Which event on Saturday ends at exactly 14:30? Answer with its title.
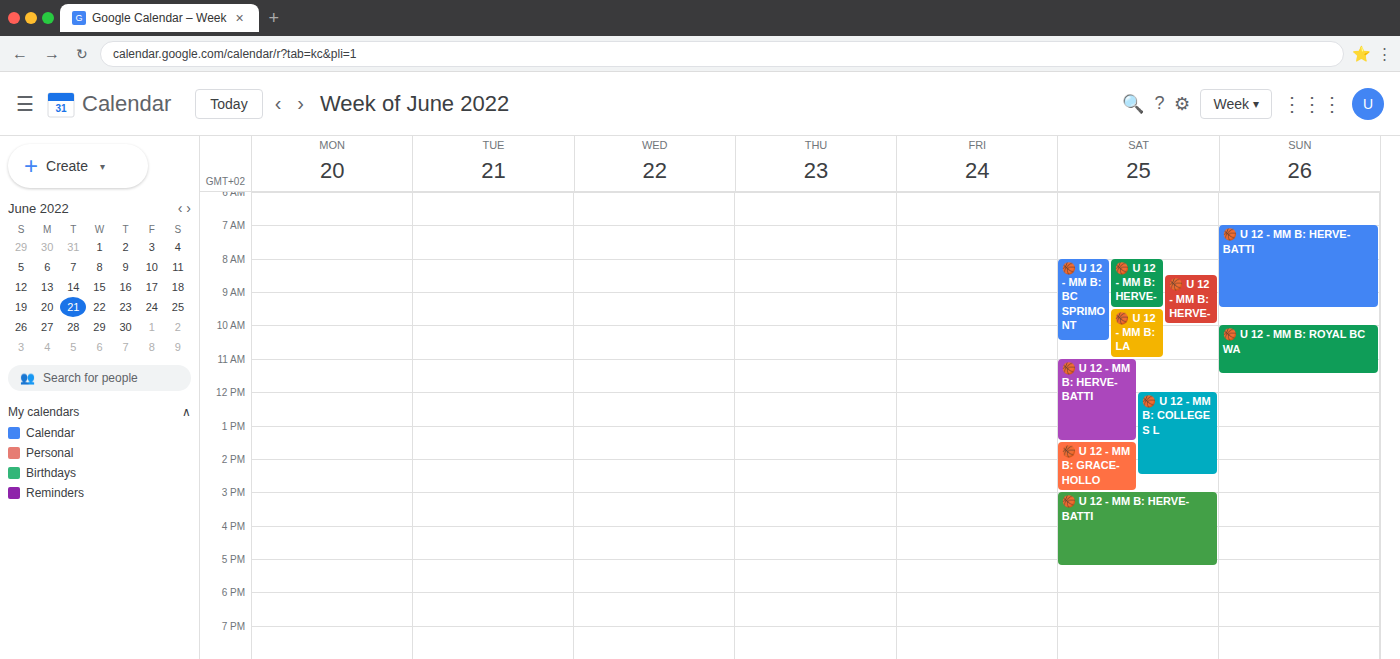
"🏀 U 12 - MM B: COLLEGE S L"